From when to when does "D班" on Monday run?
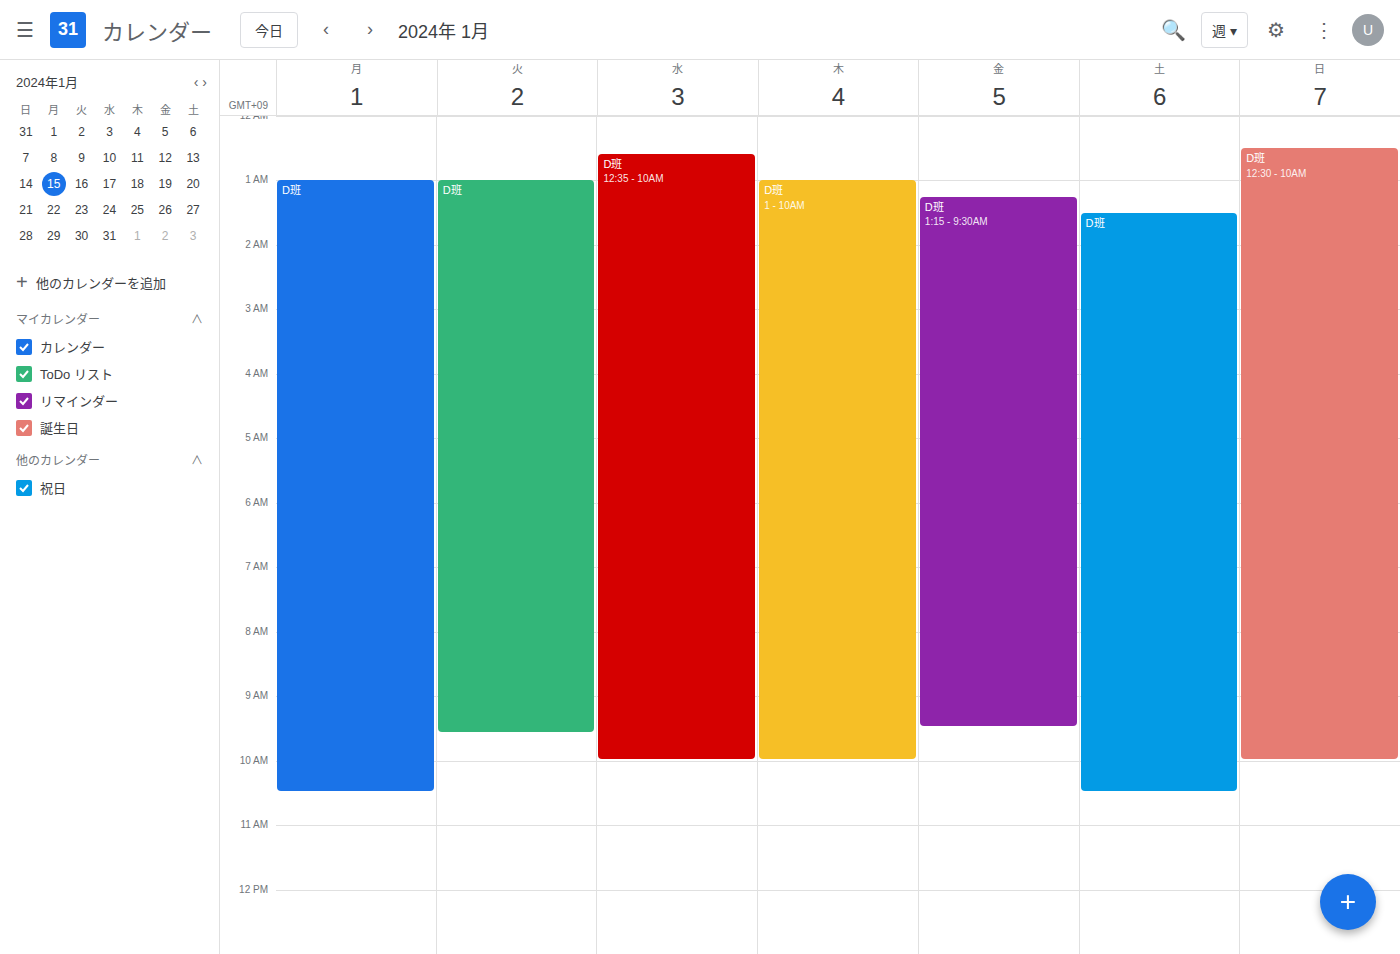
1:00 AM to 10:30 AM